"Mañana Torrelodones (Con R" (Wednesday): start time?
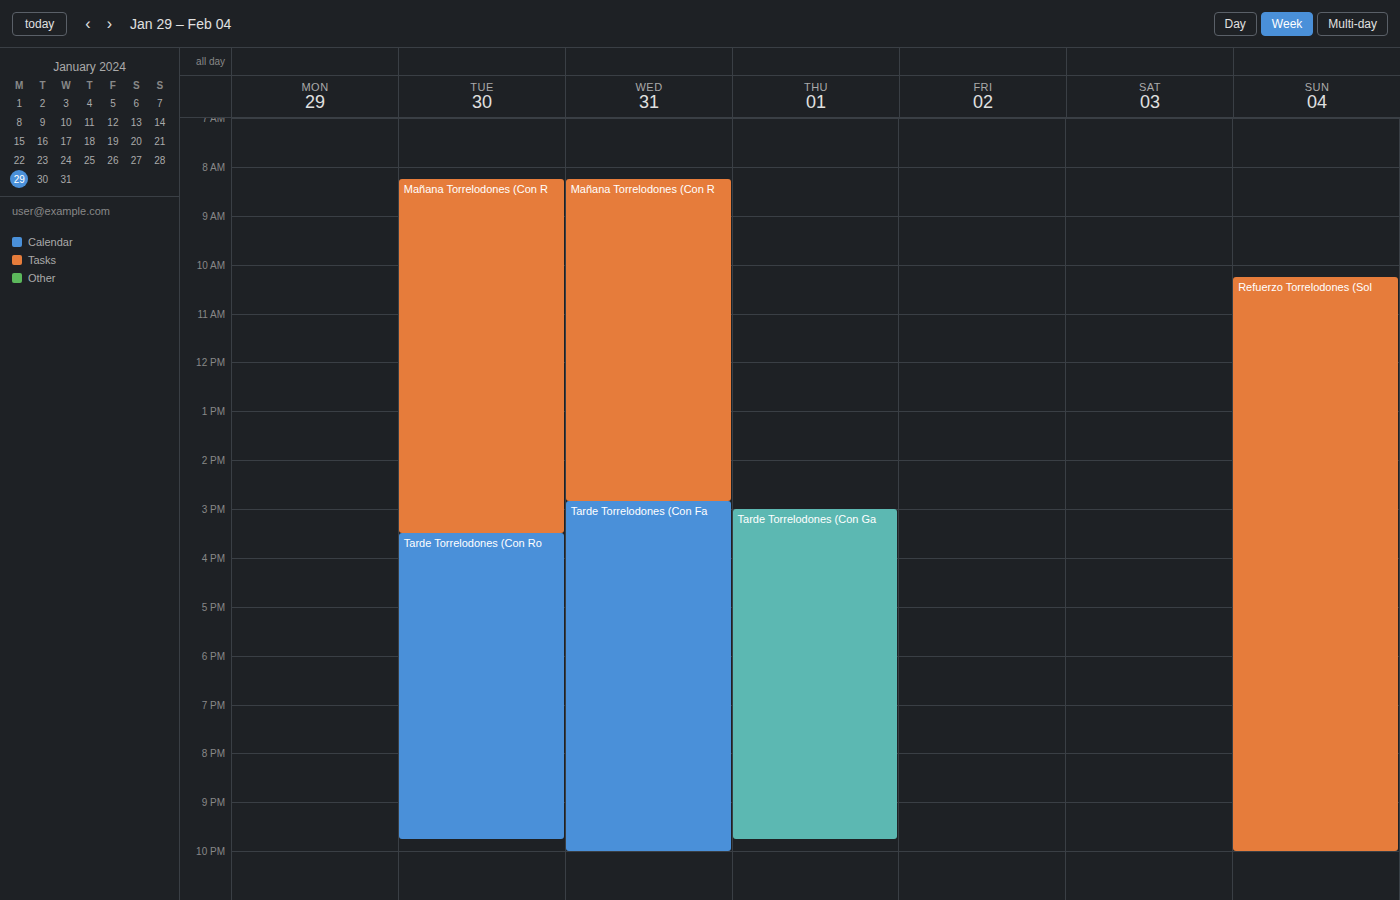
8:15 AM